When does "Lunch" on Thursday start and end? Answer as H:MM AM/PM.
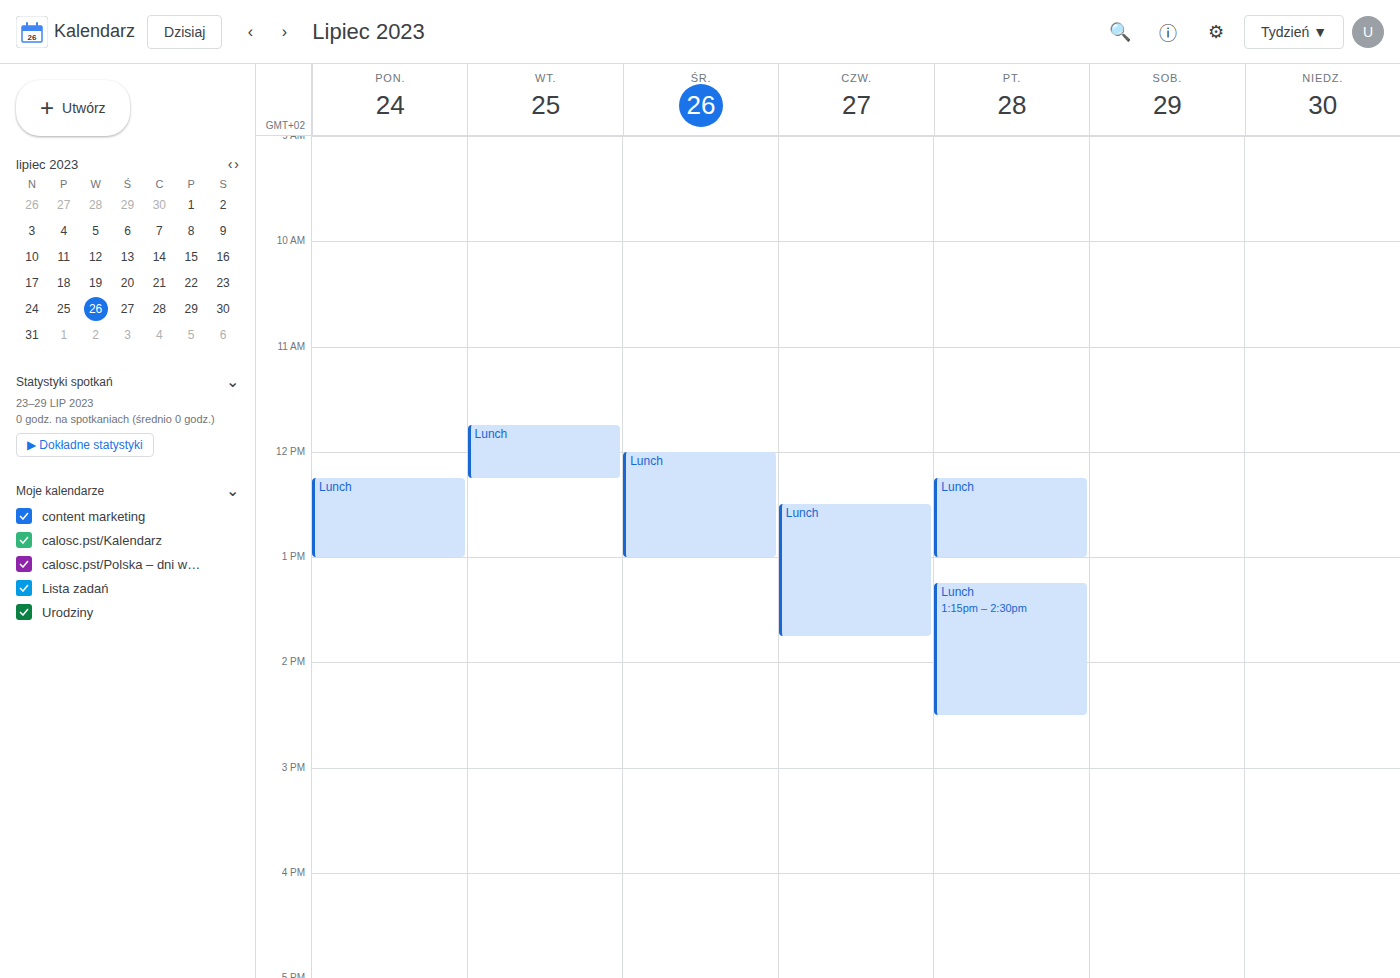
12:30 PM to 1:45 PM